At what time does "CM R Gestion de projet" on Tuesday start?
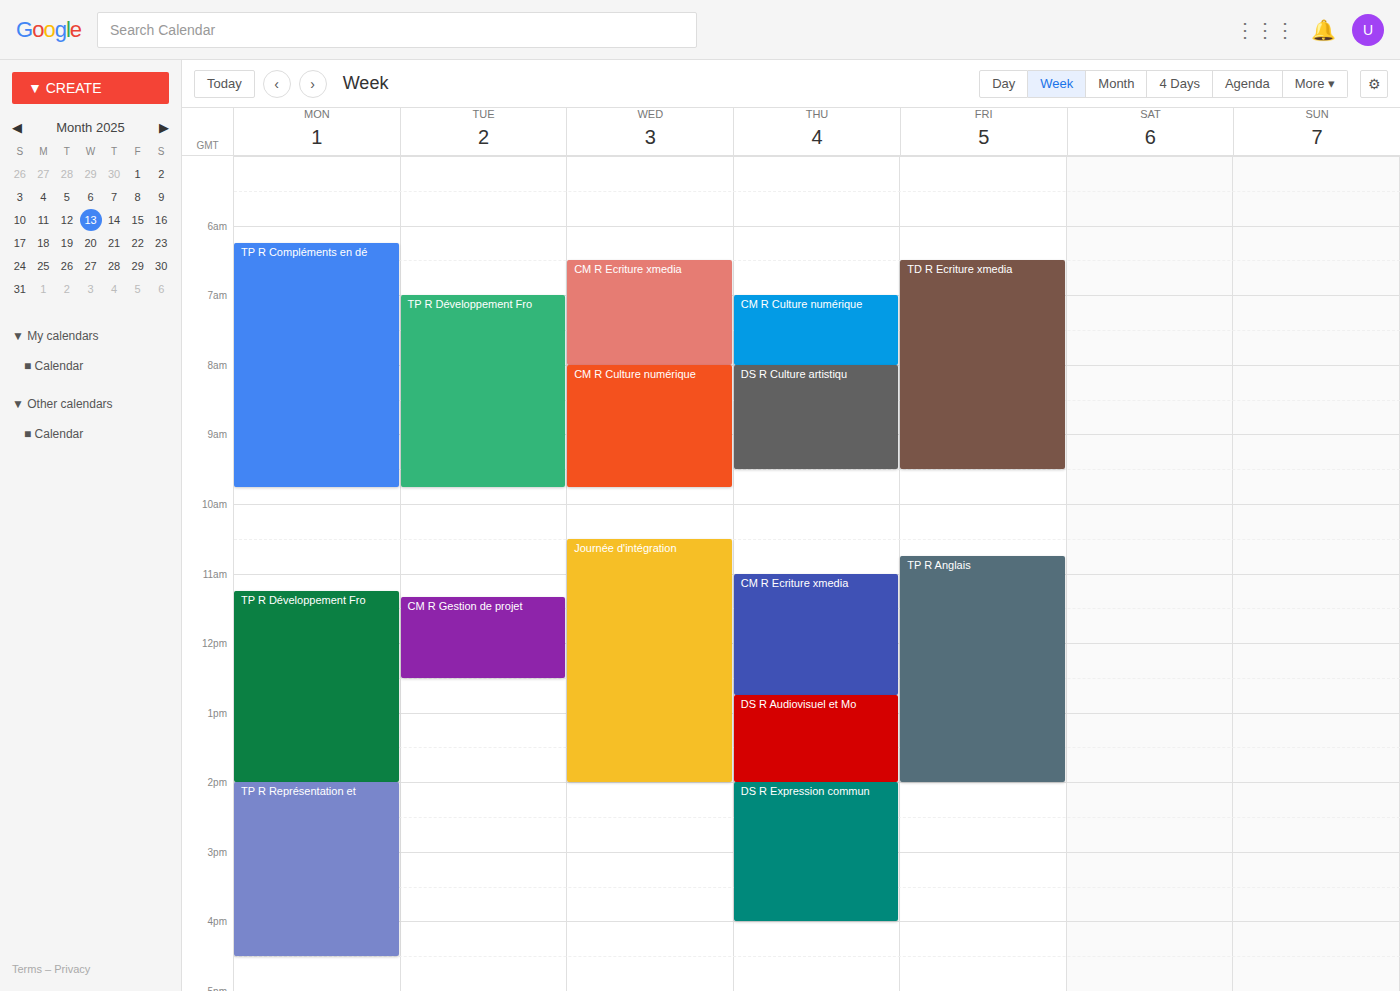
11:20 AM